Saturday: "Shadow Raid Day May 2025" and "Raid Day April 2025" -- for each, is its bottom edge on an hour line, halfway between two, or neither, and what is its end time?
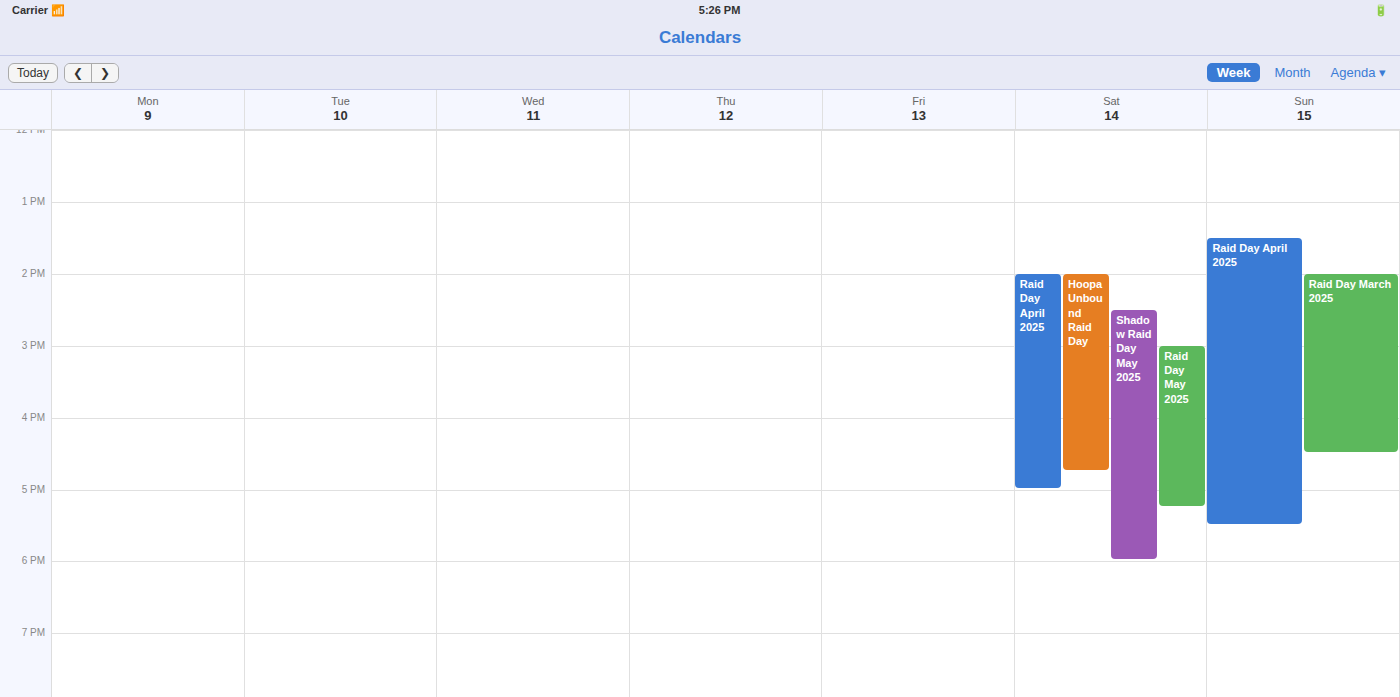
"Shadow Raid Day May 2025": 6:00 PM, exactly on the 6 PM line. "Raid Day April 2025": 5:00 PM, exactly on the 5 PM line.